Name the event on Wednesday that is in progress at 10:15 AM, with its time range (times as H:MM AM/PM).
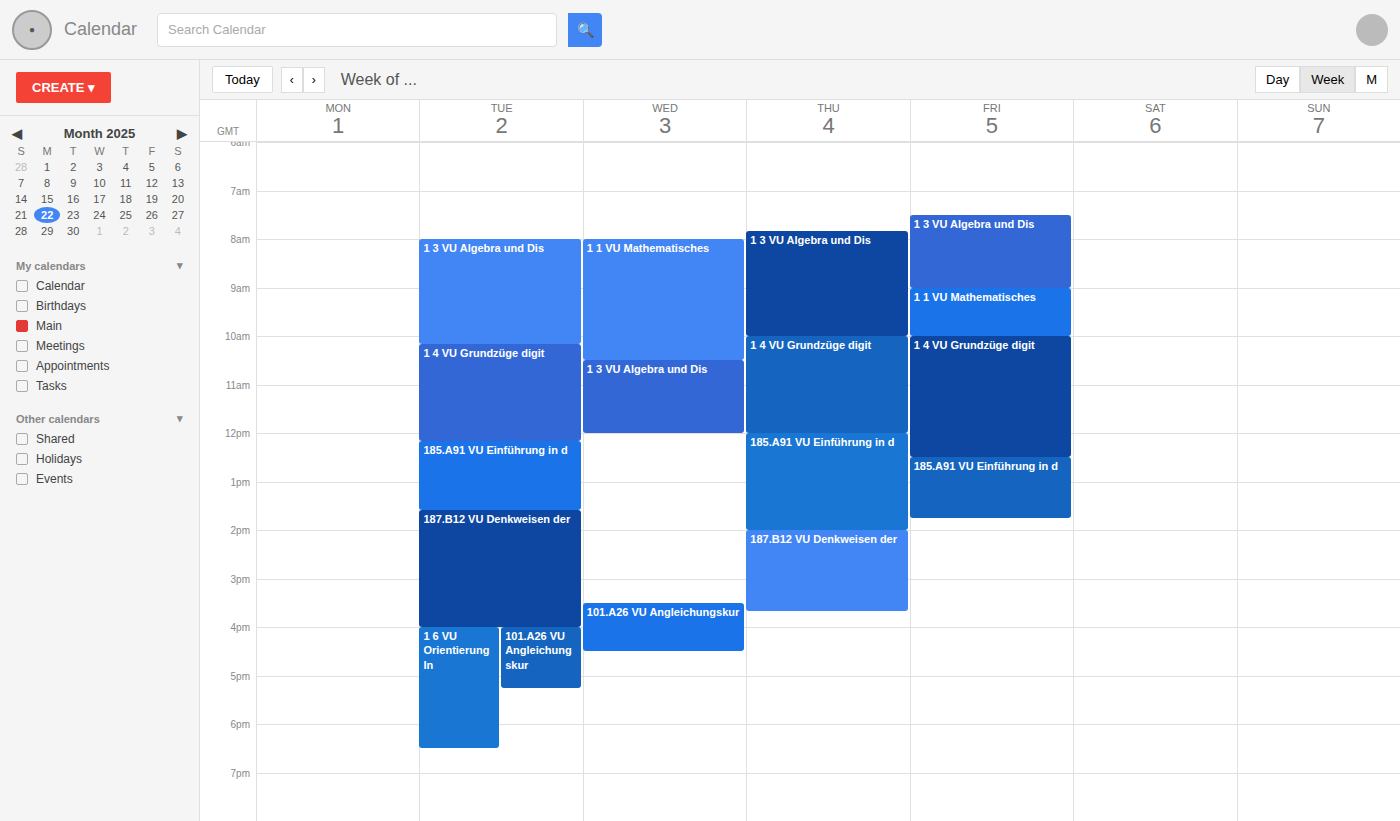
"1 1 VU Mathematisches", 8:00 AM to 10:30 AM